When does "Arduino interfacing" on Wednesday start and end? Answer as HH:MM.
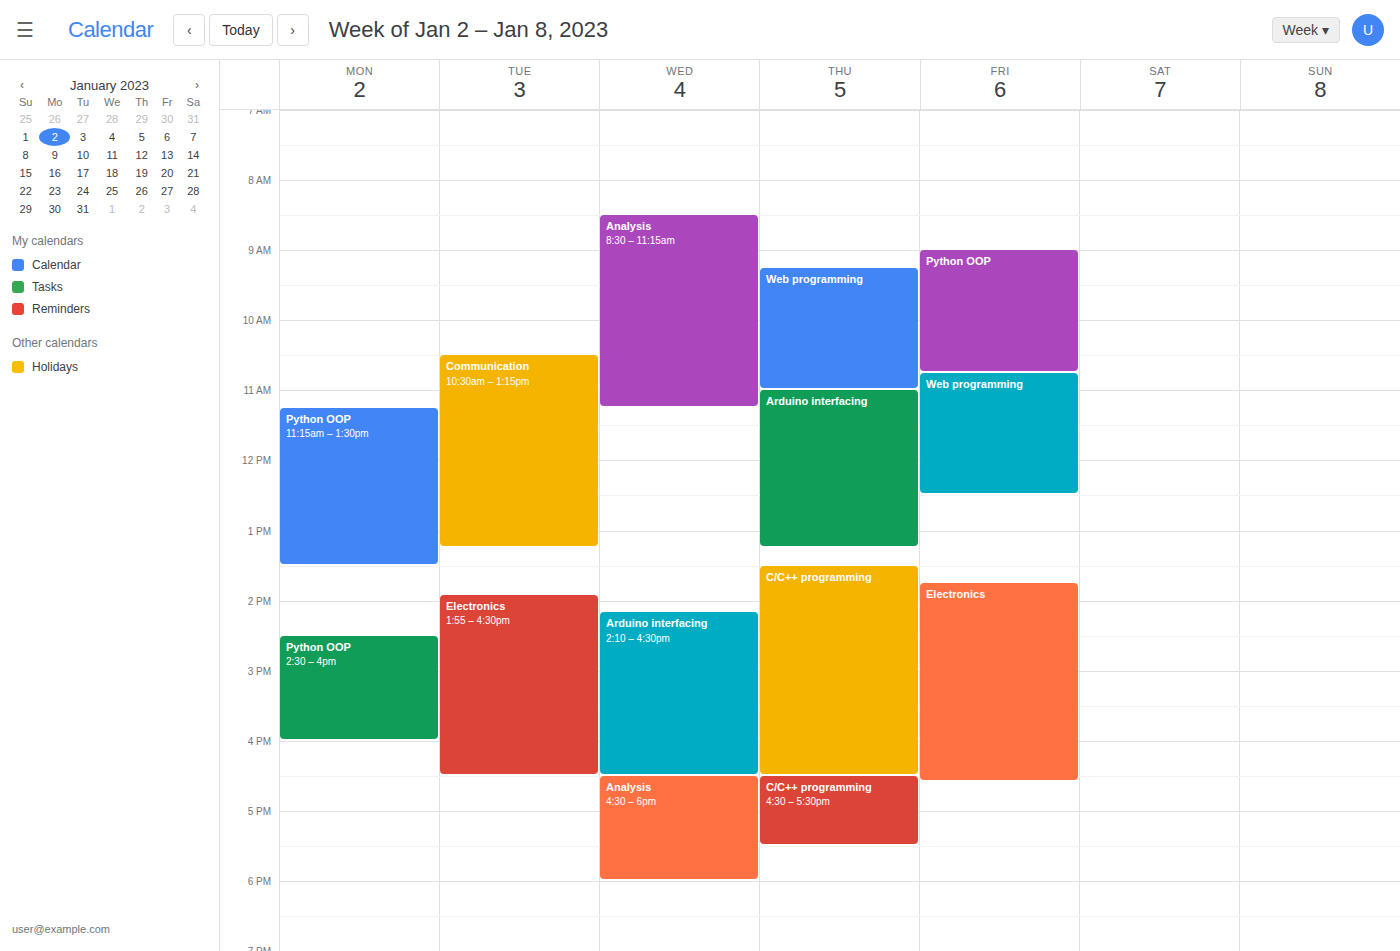
14:10 to 16:30